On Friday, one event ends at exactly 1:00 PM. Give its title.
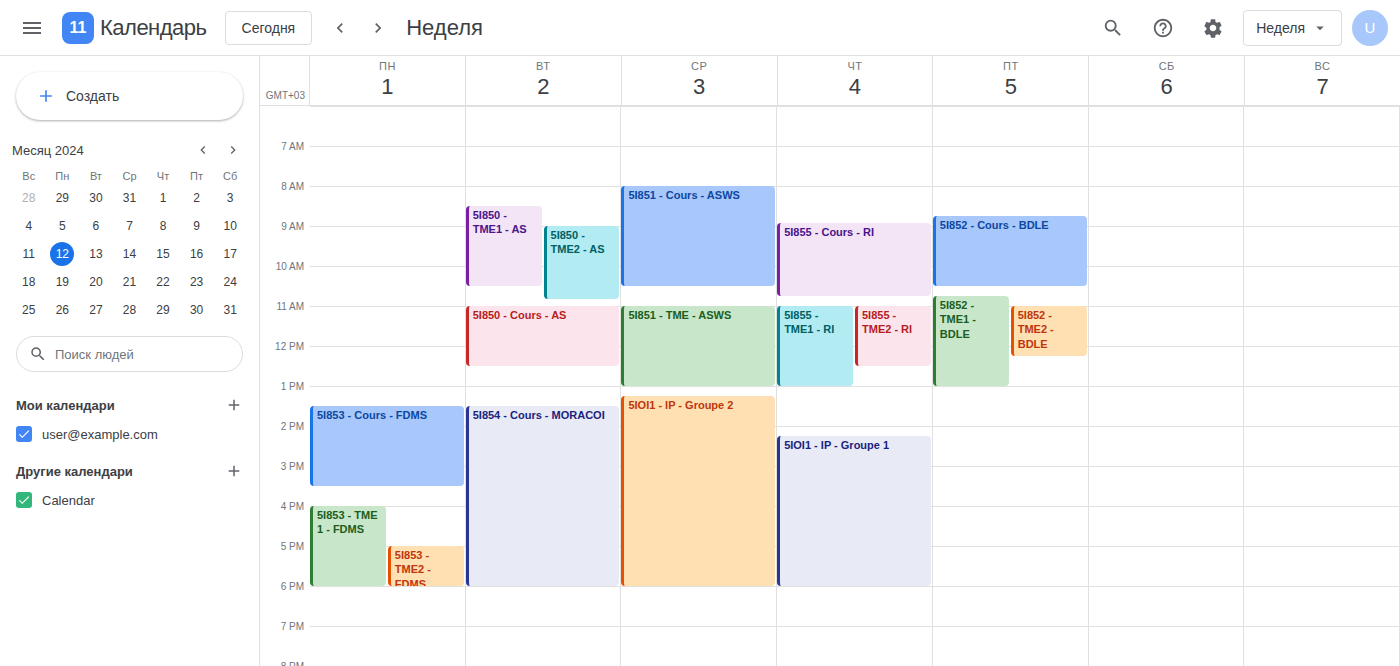
"5I852 - TME1 - BDLE"